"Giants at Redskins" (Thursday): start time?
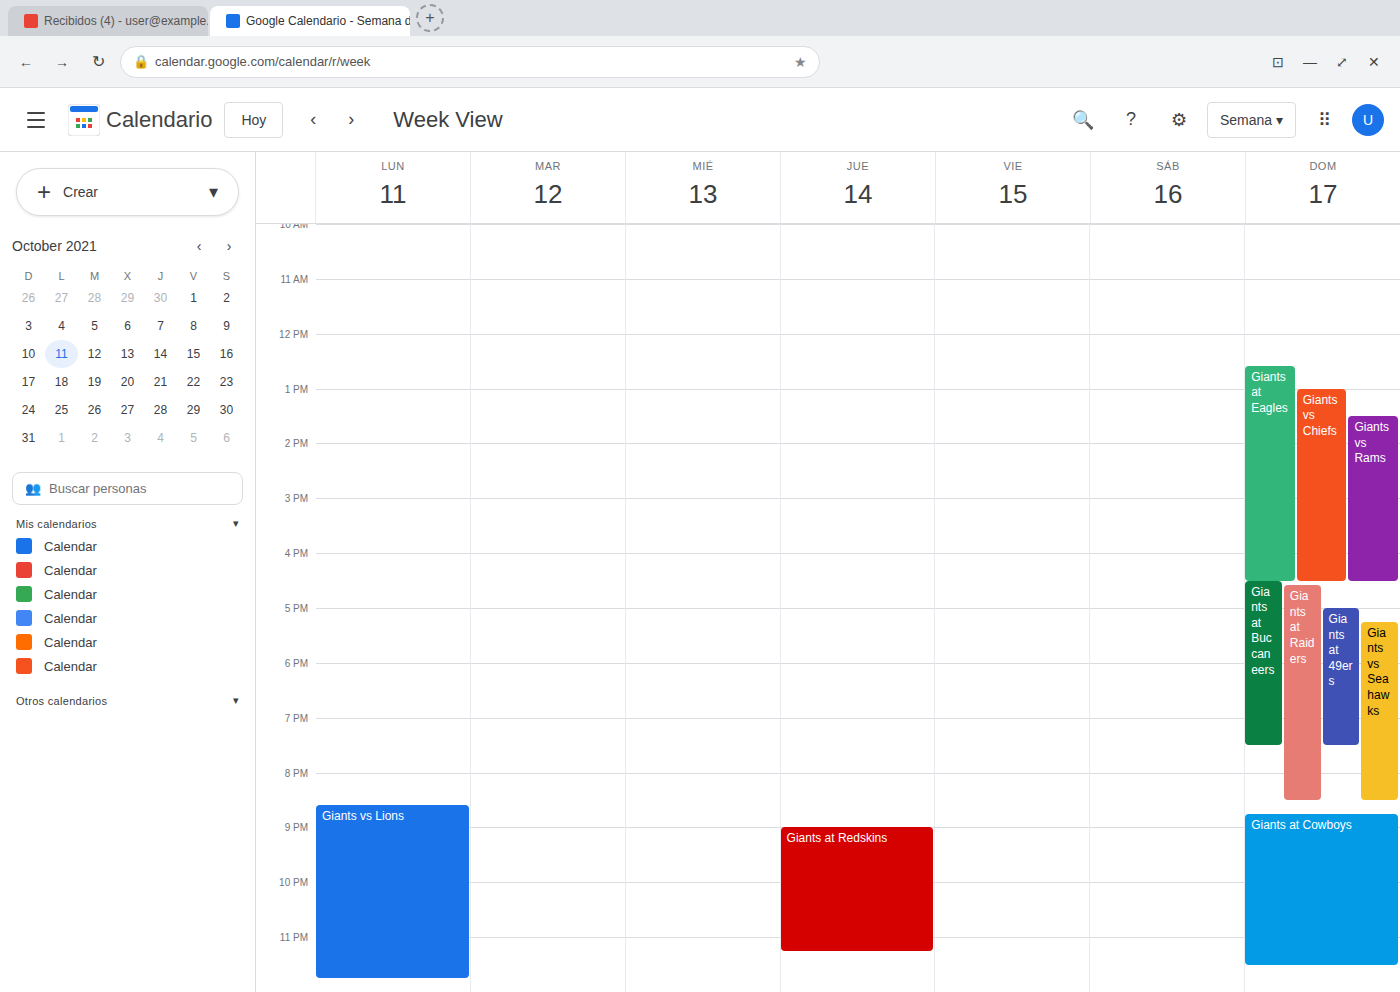
9:00 PM